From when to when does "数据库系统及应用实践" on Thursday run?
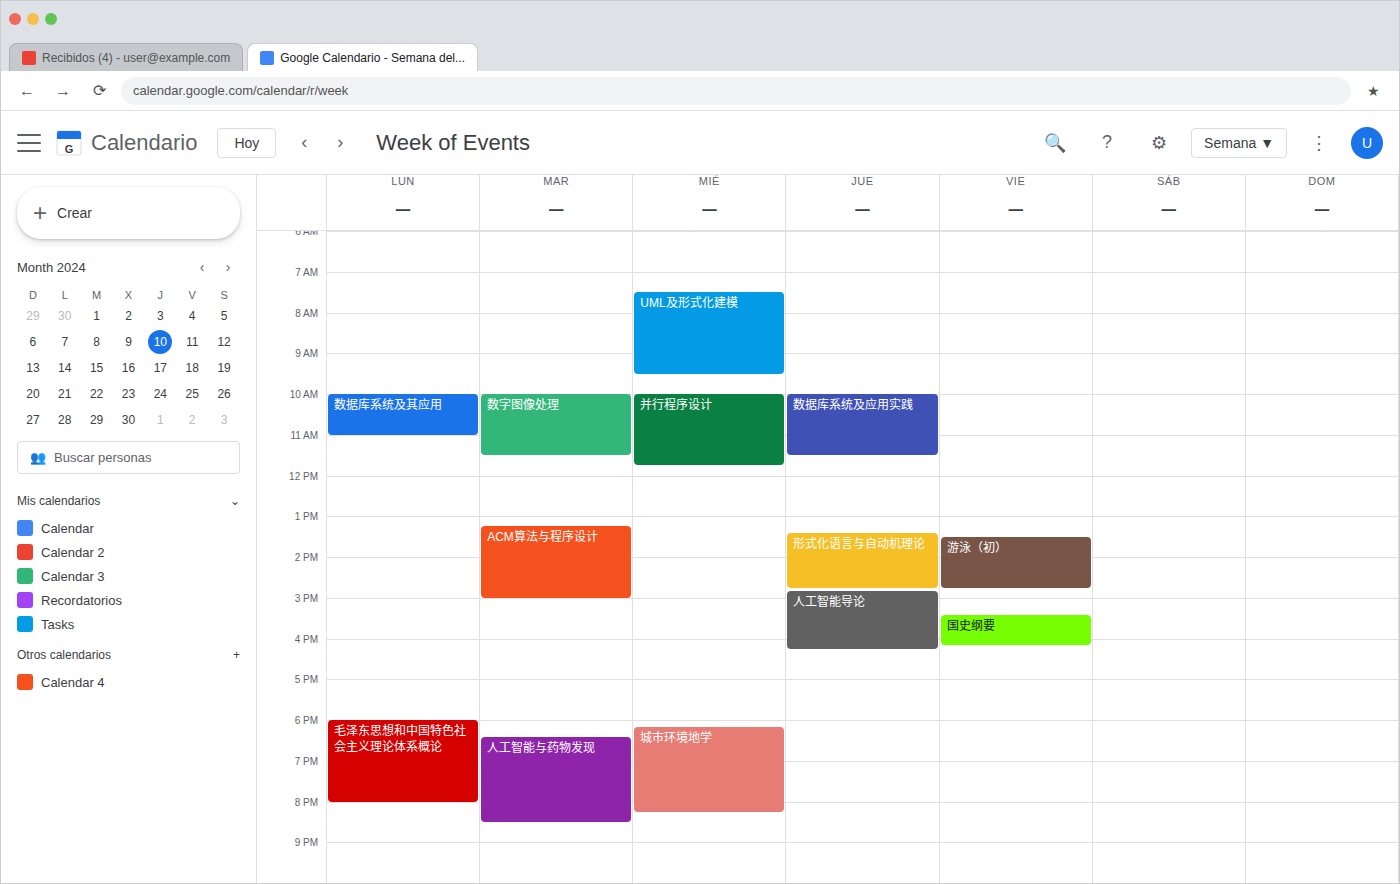
10:00 AM to 11:30 AM